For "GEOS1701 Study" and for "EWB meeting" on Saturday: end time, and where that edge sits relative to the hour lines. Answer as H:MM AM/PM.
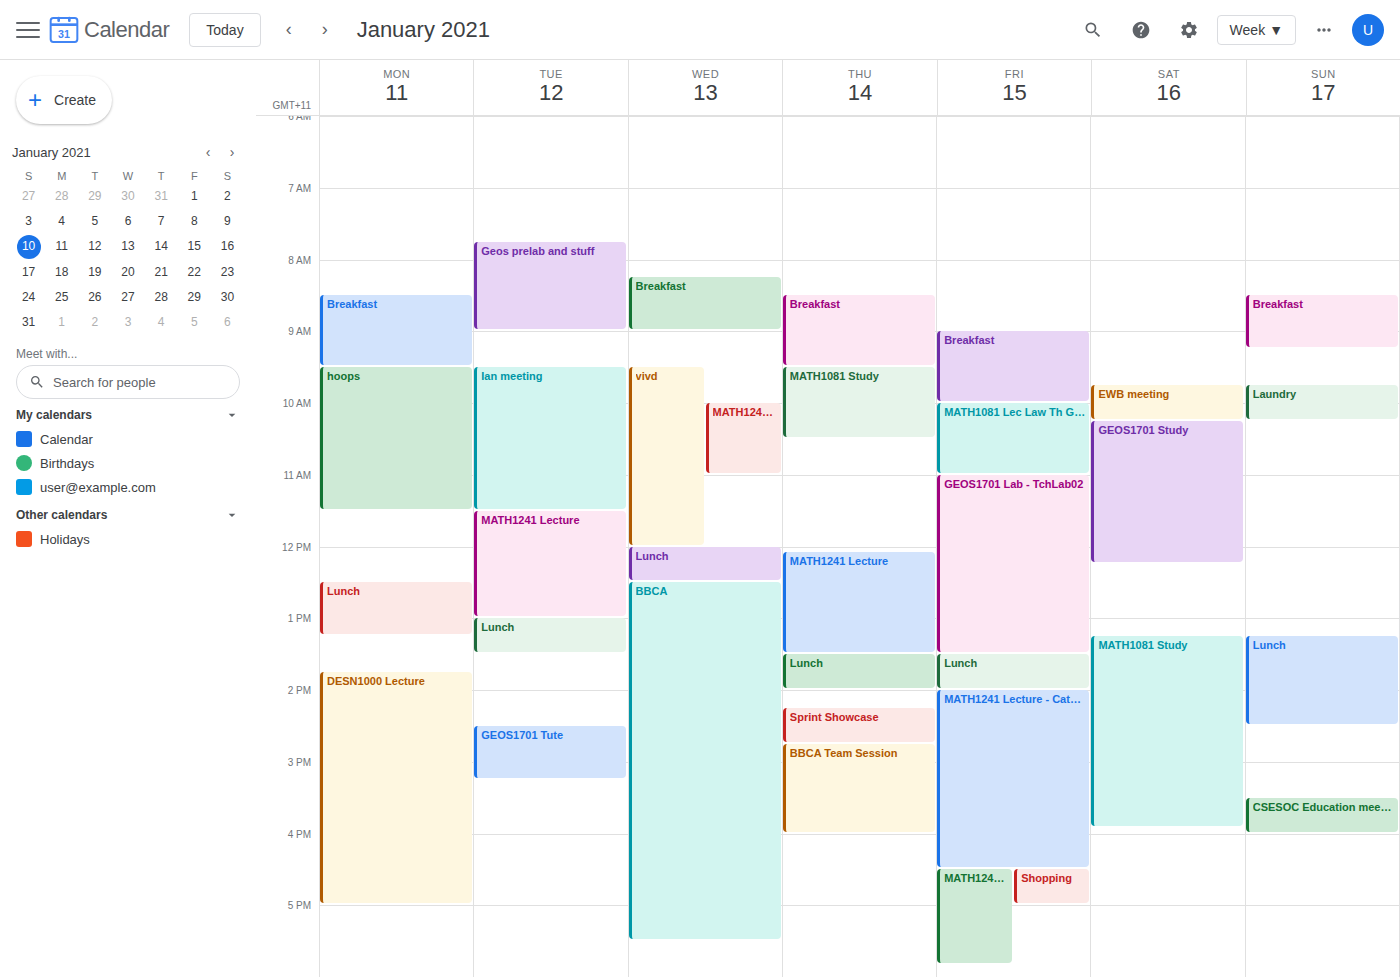
"GEOS1701 Study": 12:15 PM, neither: a quarter of the way from the 12 PM line to the 1 PM line. "EWB meeting": 10:15 AM, neither: a quarter of the way from the 10 AM line to the 11 AM line.